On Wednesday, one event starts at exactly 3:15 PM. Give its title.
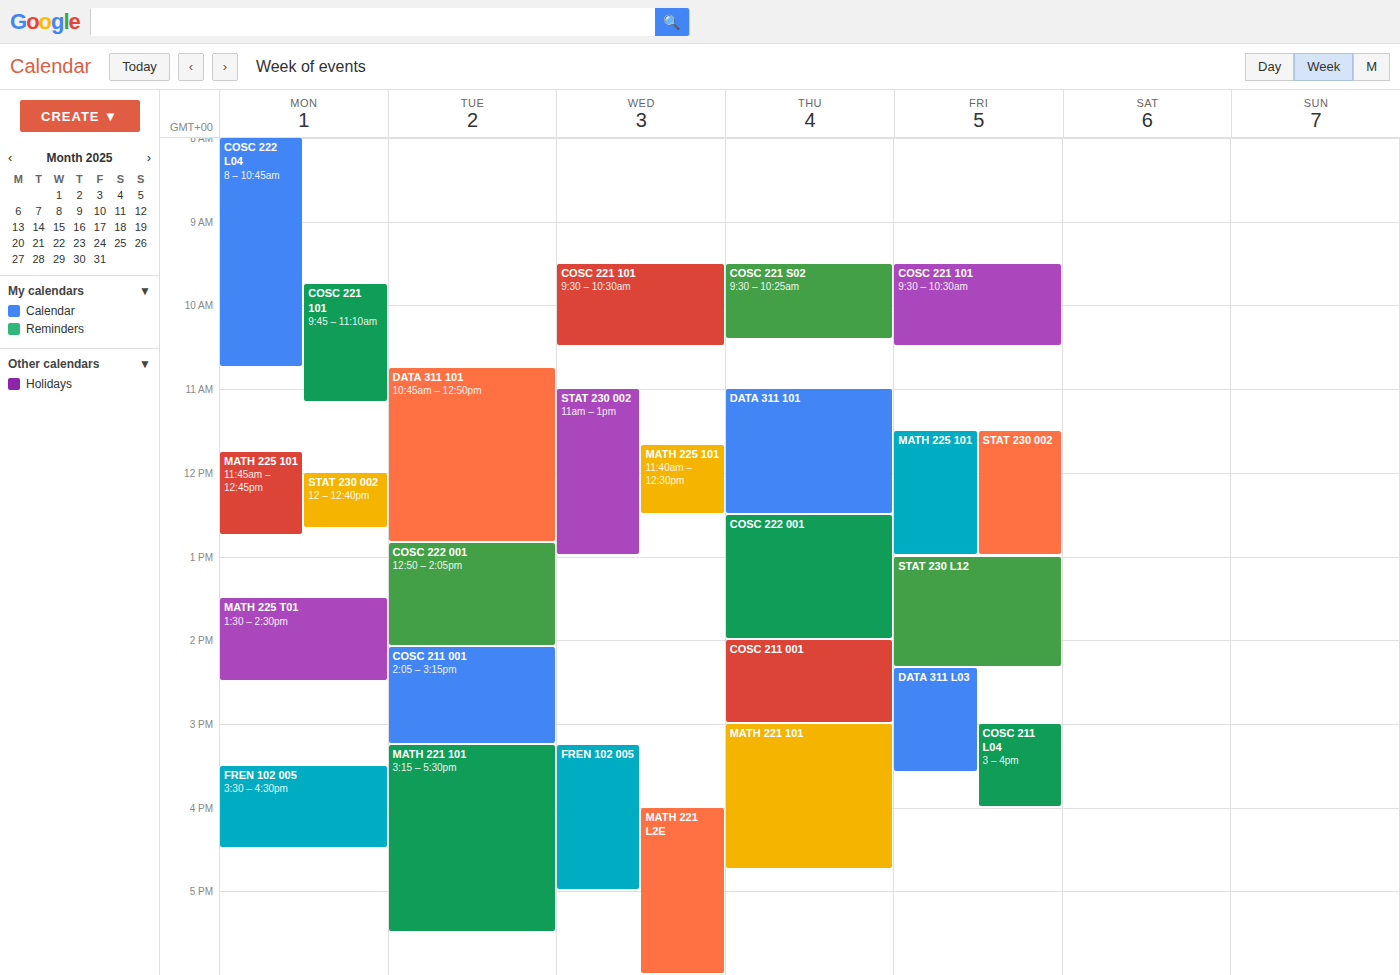
"FREN 102 005"